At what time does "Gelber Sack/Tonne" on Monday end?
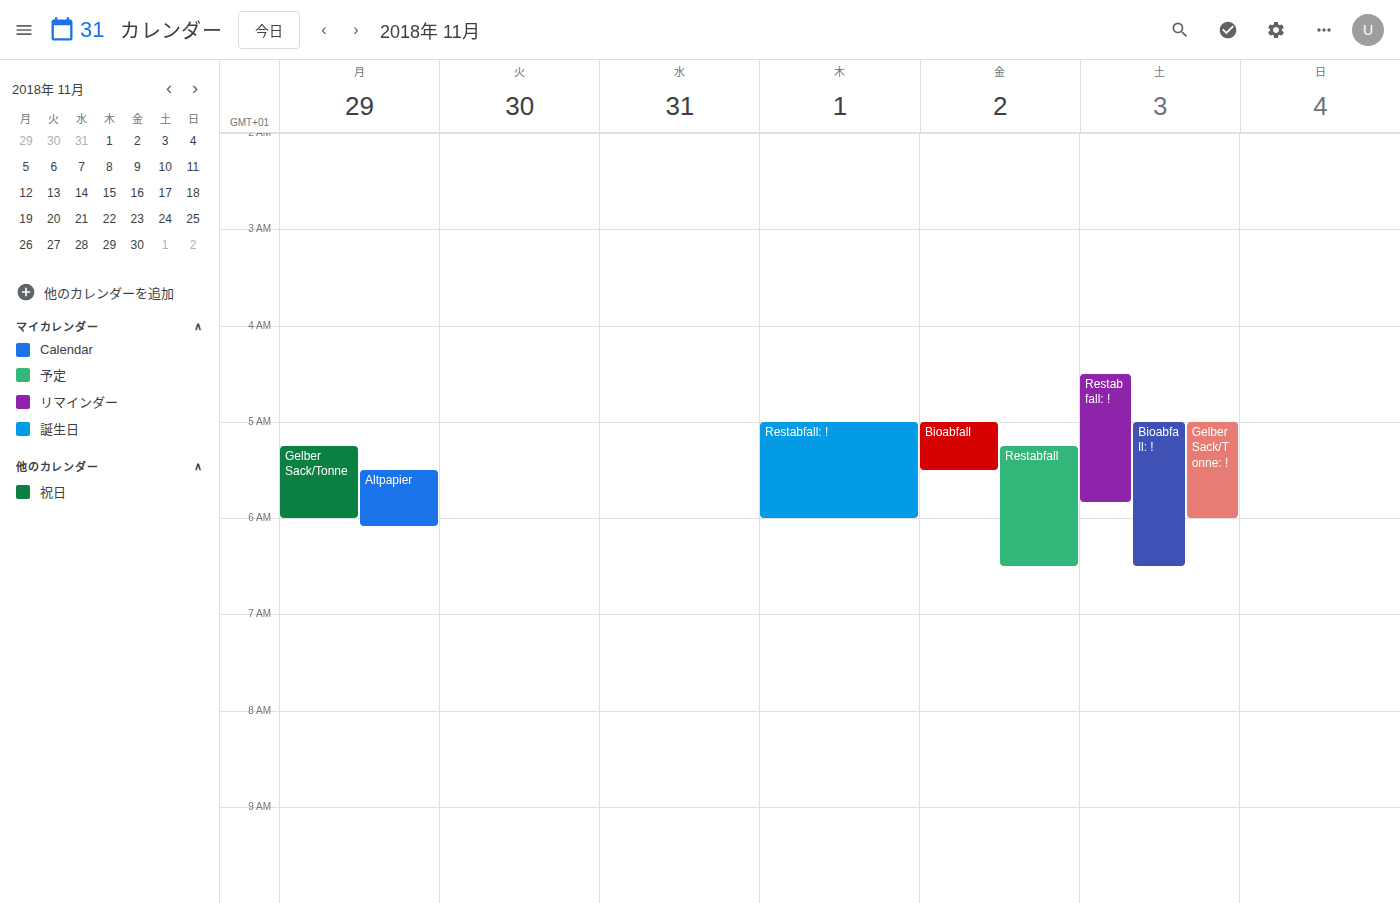
6:00 AM